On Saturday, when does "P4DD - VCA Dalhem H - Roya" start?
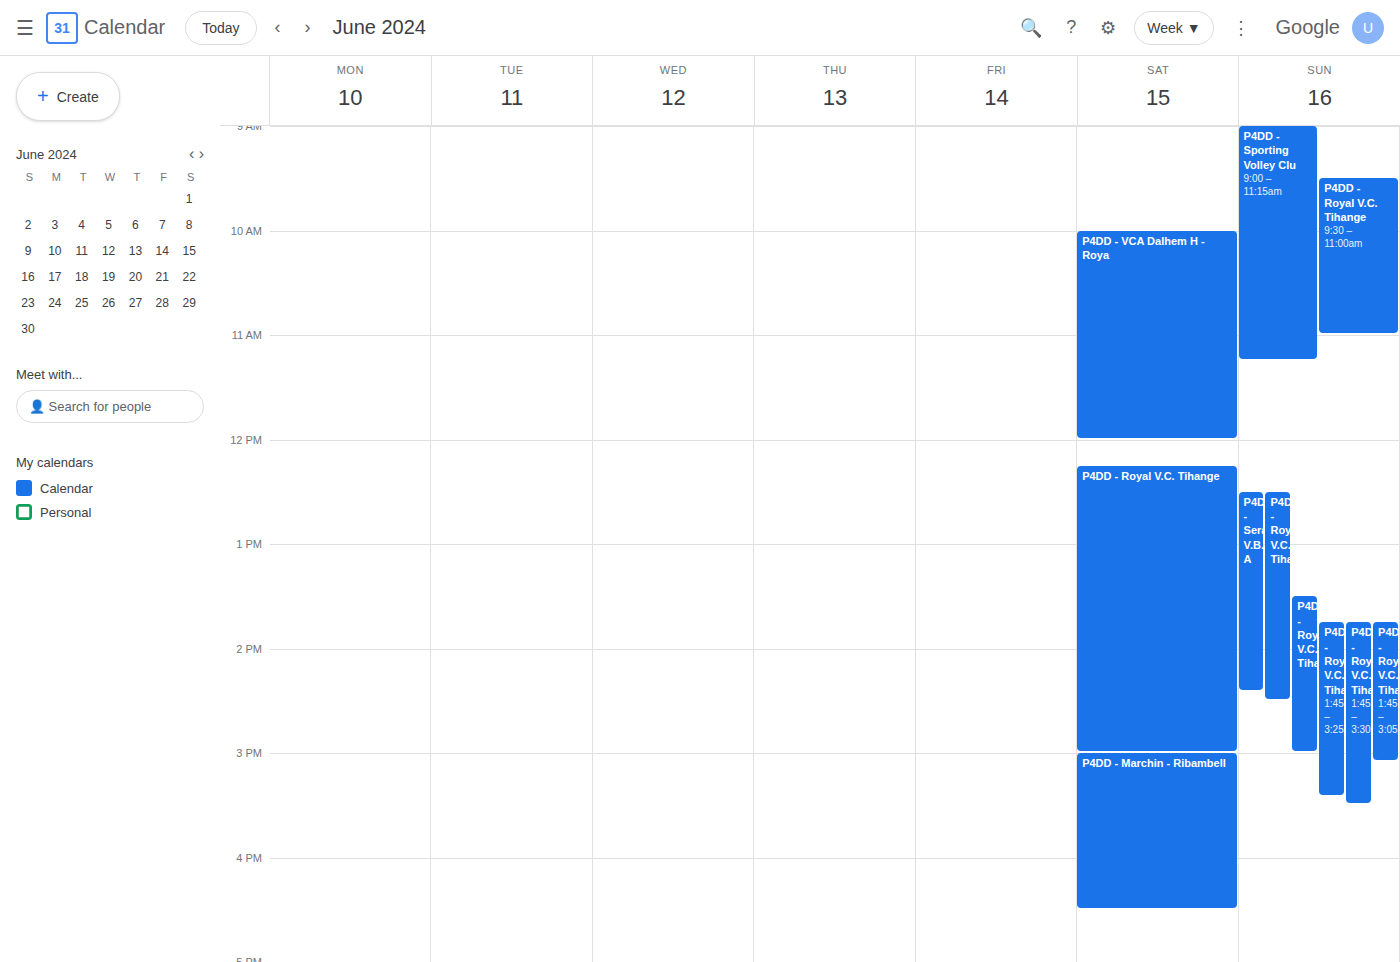
10:00 AM